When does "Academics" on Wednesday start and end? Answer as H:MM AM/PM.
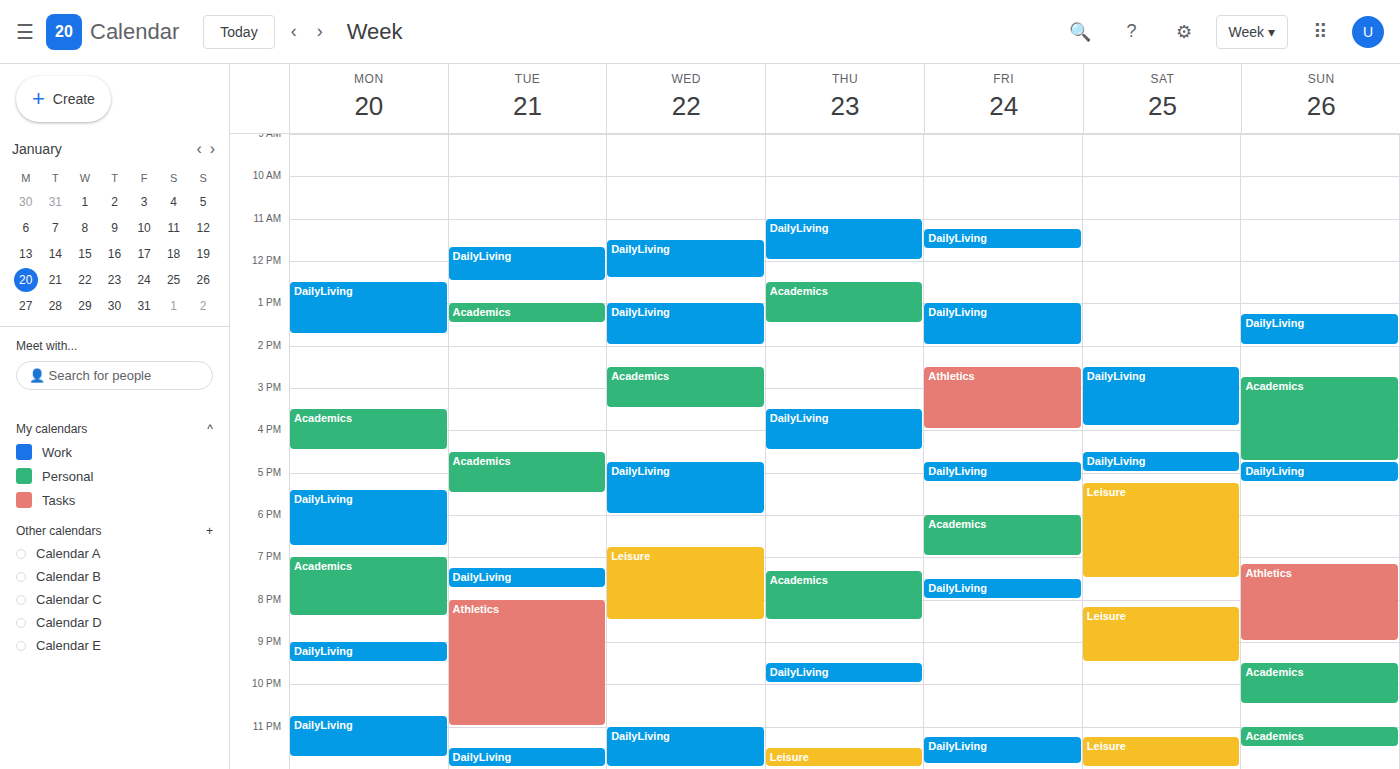
2:30 PM to 3:30 PM